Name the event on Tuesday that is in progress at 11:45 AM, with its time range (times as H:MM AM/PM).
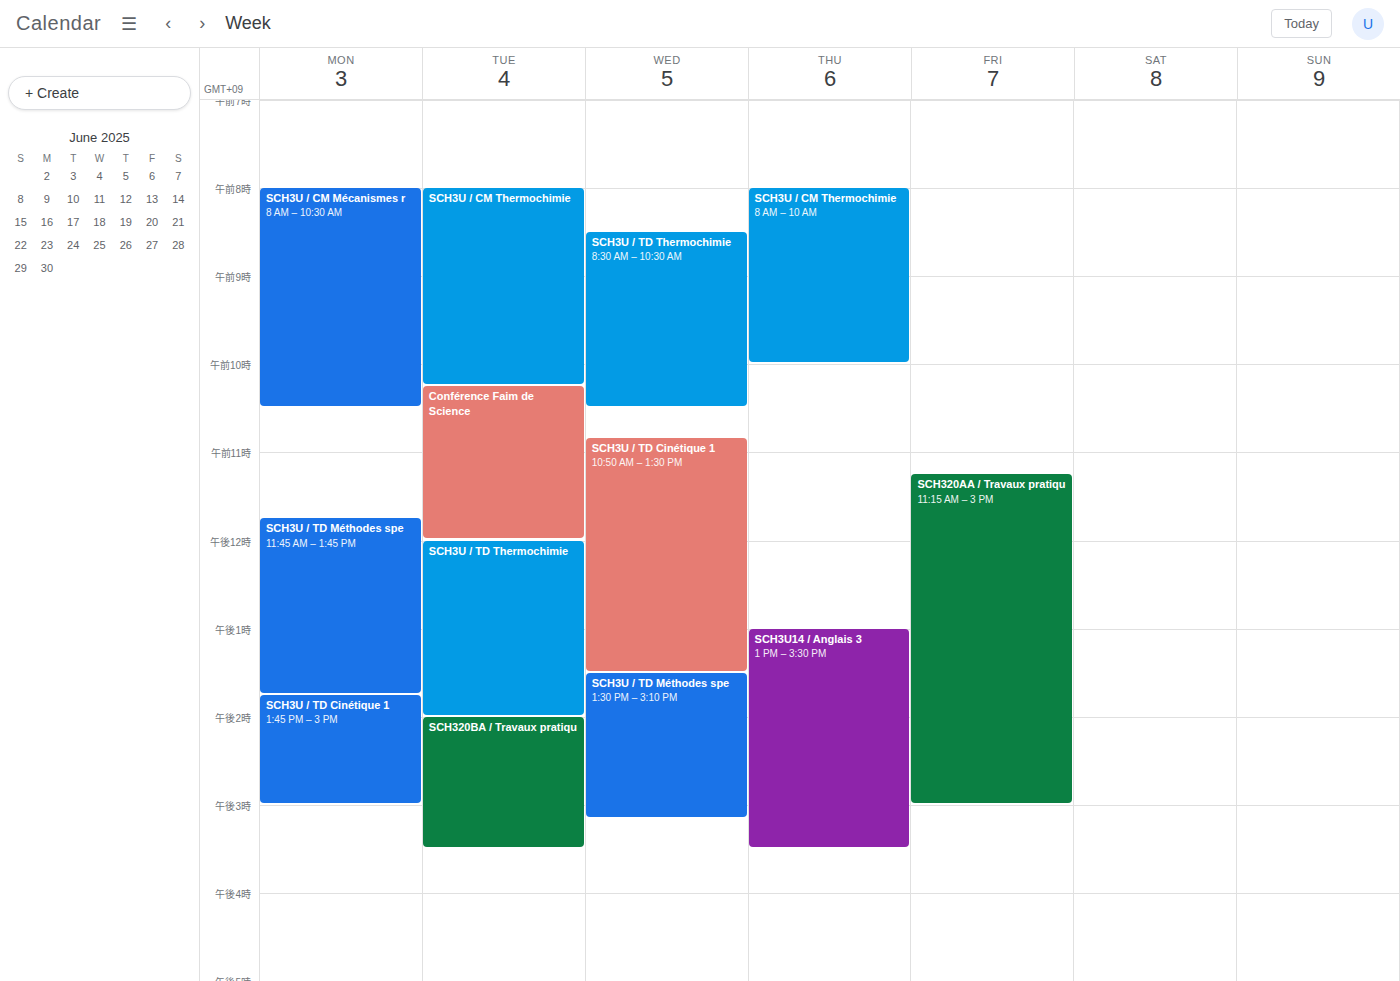
"Conférence Faim de Science", 10:15 AM to 12:00 PM